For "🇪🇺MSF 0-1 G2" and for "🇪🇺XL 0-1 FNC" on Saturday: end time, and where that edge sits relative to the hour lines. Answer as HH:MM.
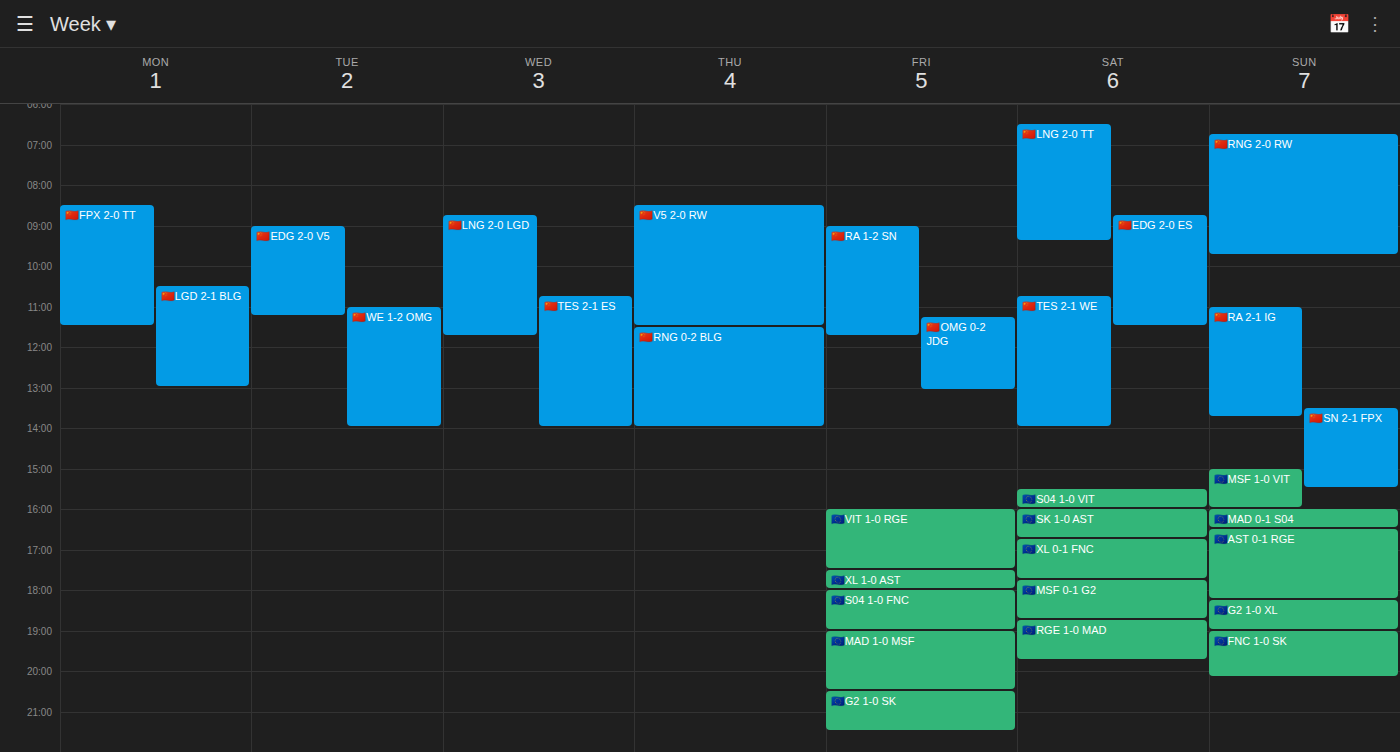
"🇪🇺MSF 0-1 G2": 18:45, neither: three quarters of the way from the 18:00 line to the 19:00 line. "🇪🇺XL 0-1 FNC": 17:45, neither: three quarters of the way from the 17:00 line to the 18:00 line.